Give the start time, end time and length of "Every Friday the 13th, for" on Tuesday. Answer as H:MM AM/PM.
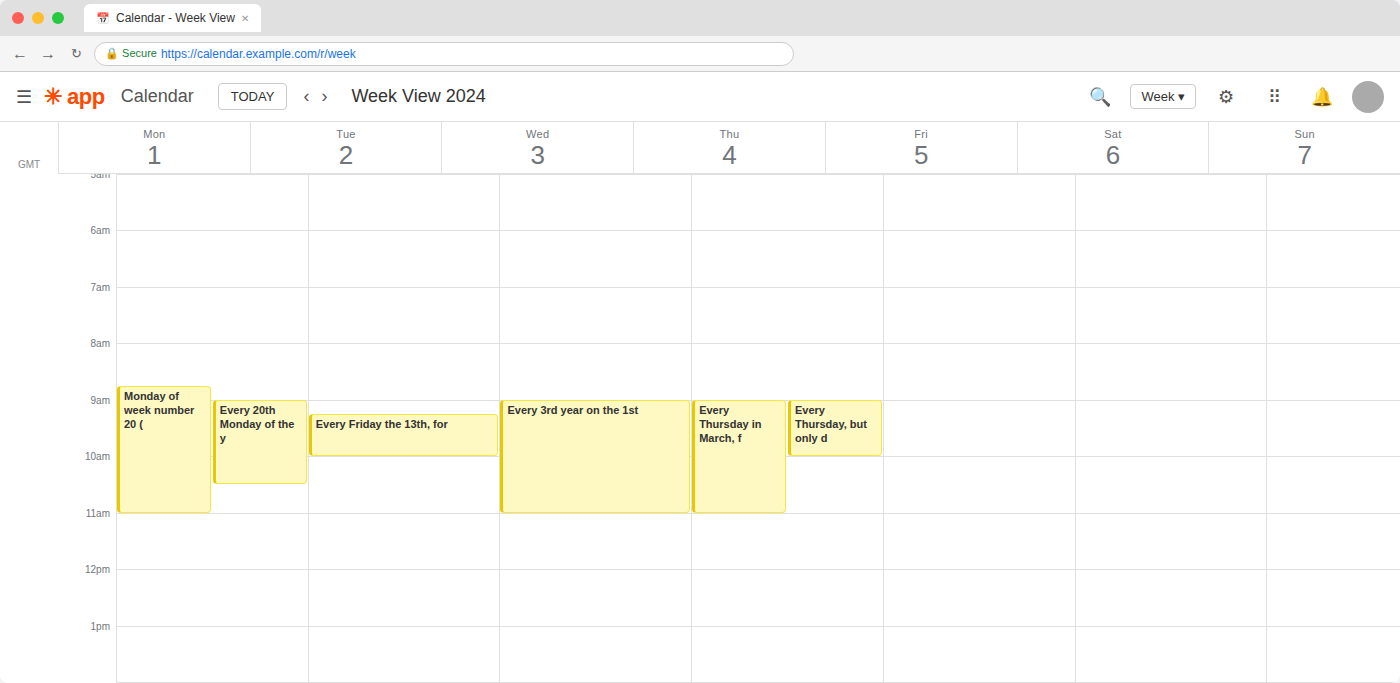
9:15 AM to 10:00 AM, 45 minutes